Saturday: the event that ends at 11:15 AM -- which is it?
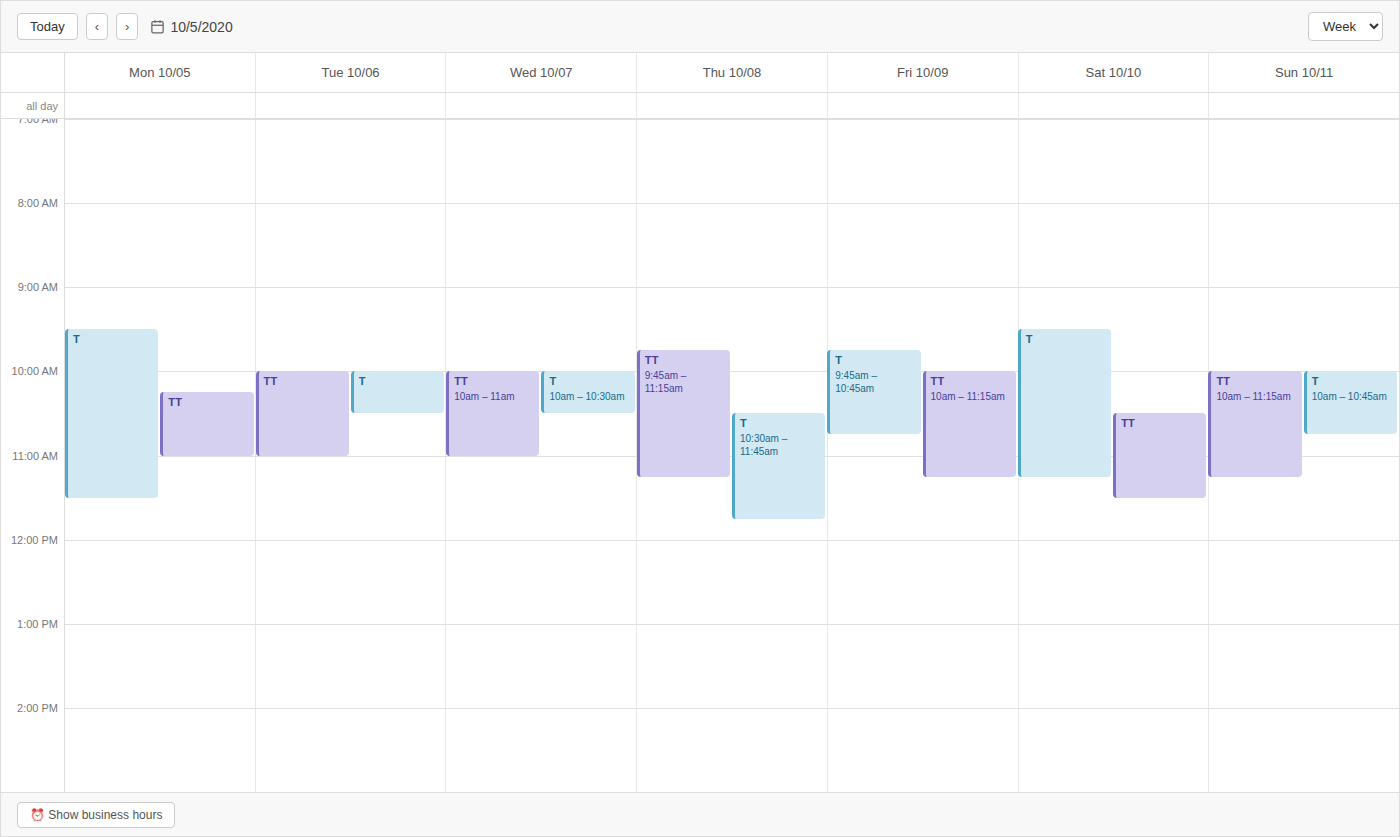
"t"